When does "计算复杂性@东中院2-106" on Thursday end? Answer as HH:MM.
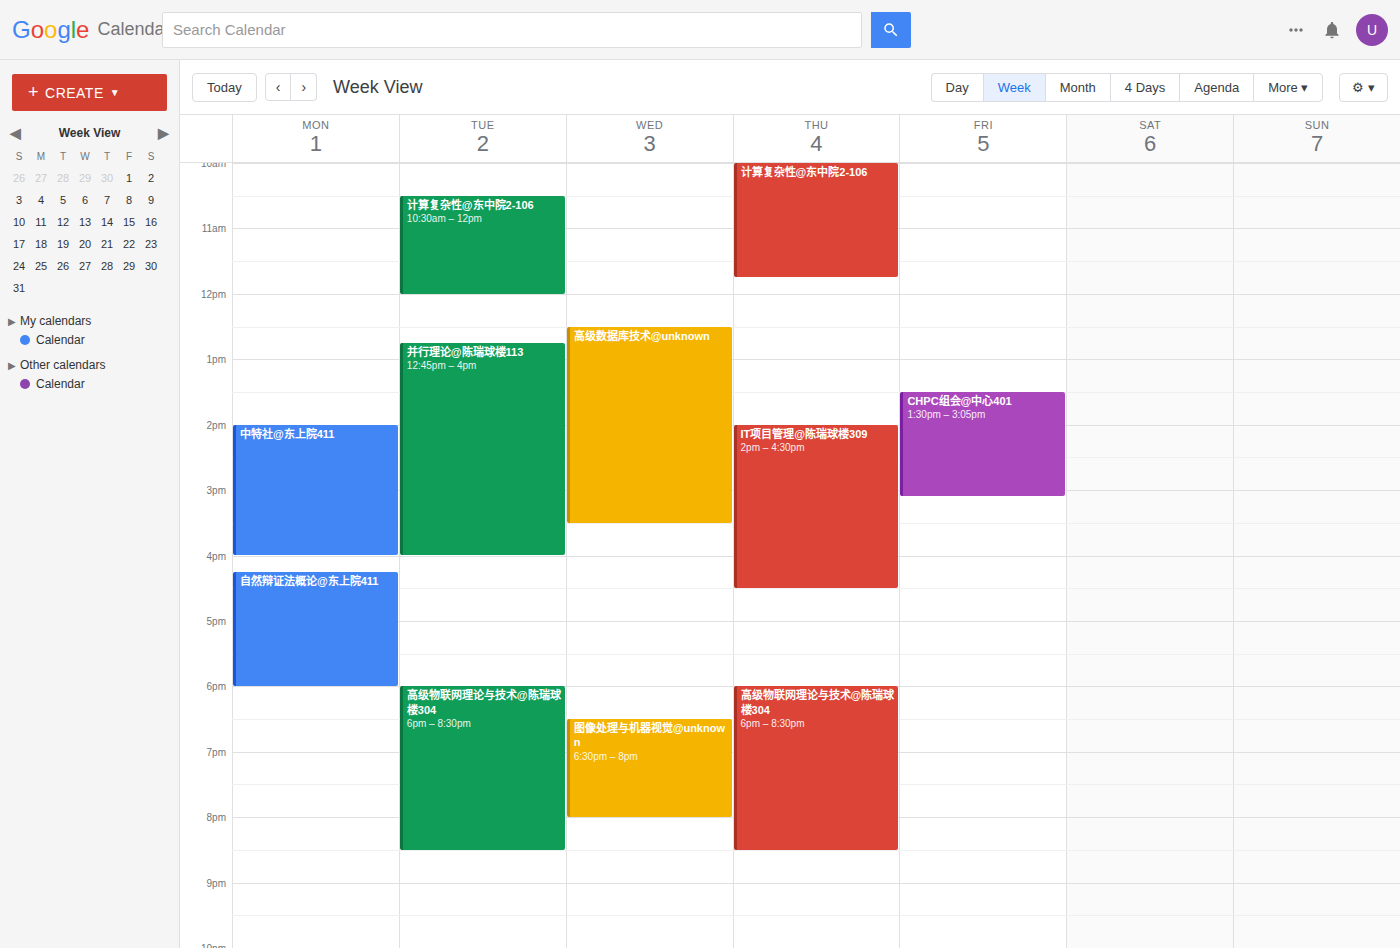
11:45